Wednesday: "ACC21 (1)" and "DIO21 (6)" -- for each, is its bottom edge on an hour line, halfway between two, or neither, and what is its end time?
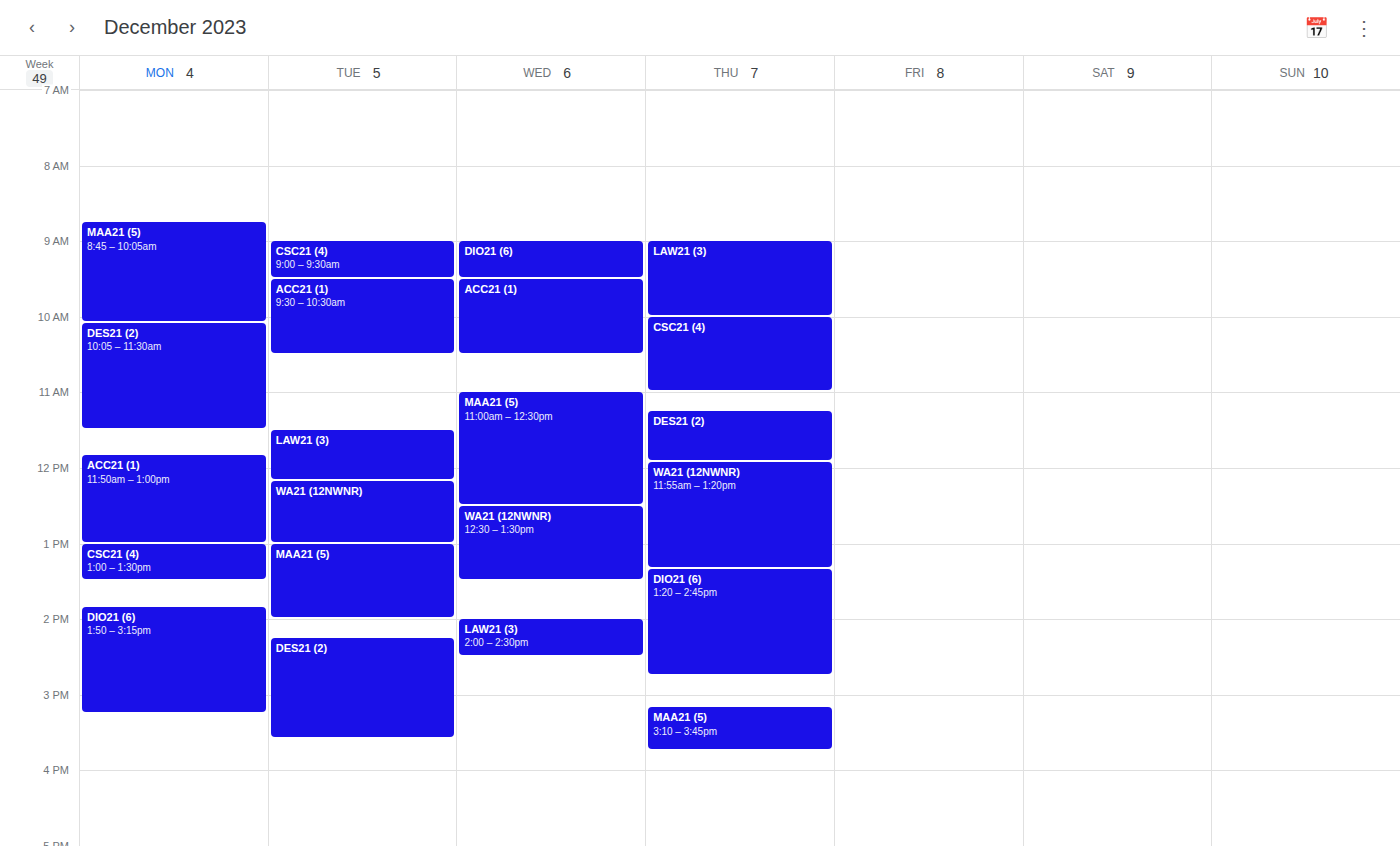
"ACC21 (1)": 10:30 AM, halfway between the 10 AM and 11 AM lines. "DIO21 (6)": 9:30 AM, halfway between the 9 AM and 10 AM lines.